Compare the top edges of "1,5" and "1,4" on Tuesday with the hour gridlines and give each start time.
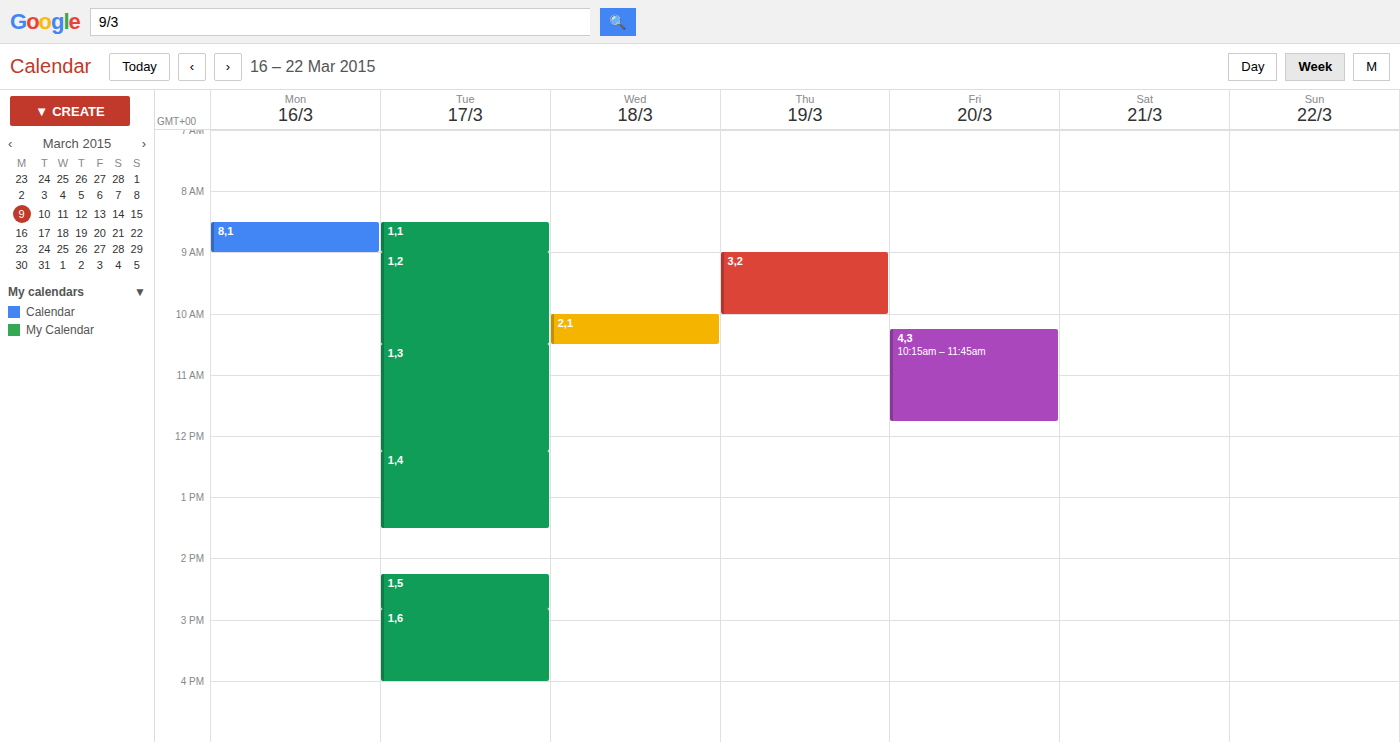
"1,5": 2:15 PM, neither: a quarter of the way from the 2 PM line to the 3 PM line. "1,4": 12:15 PM, neither: a quarter of the way from the 12 PM line to the 1 PM line.